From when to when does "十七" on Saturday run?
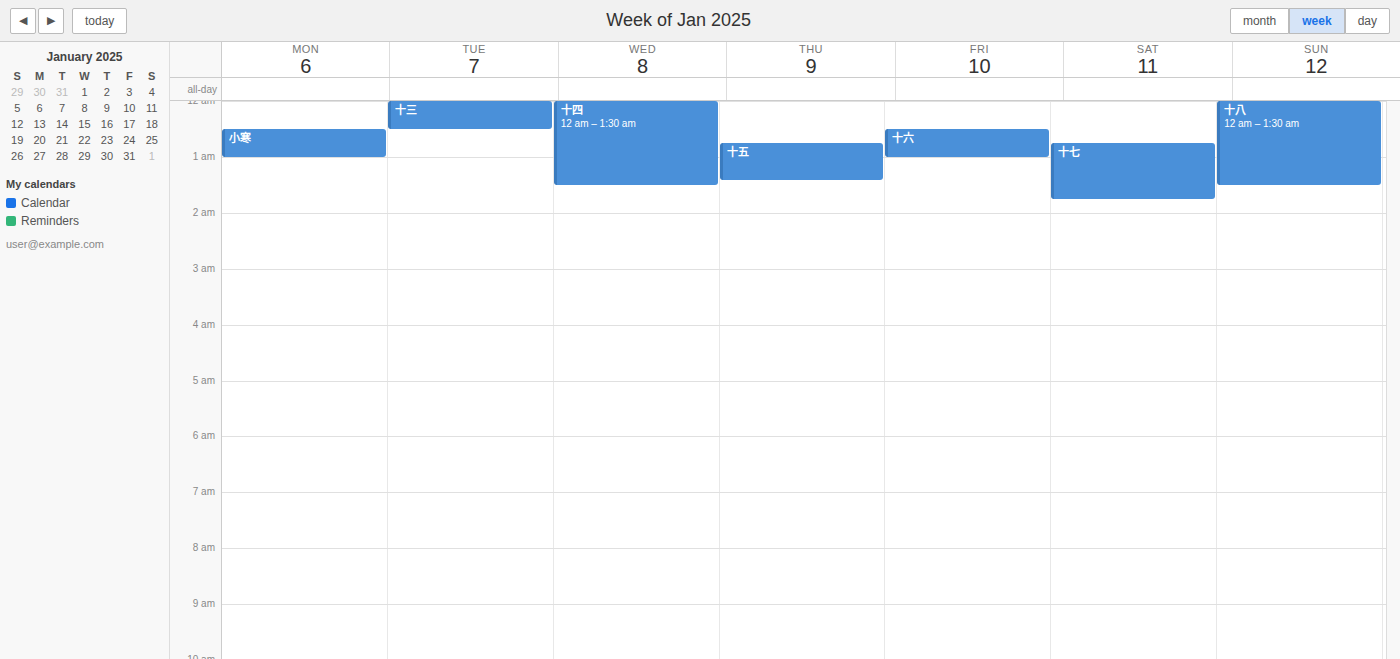
00:45 to 01:45